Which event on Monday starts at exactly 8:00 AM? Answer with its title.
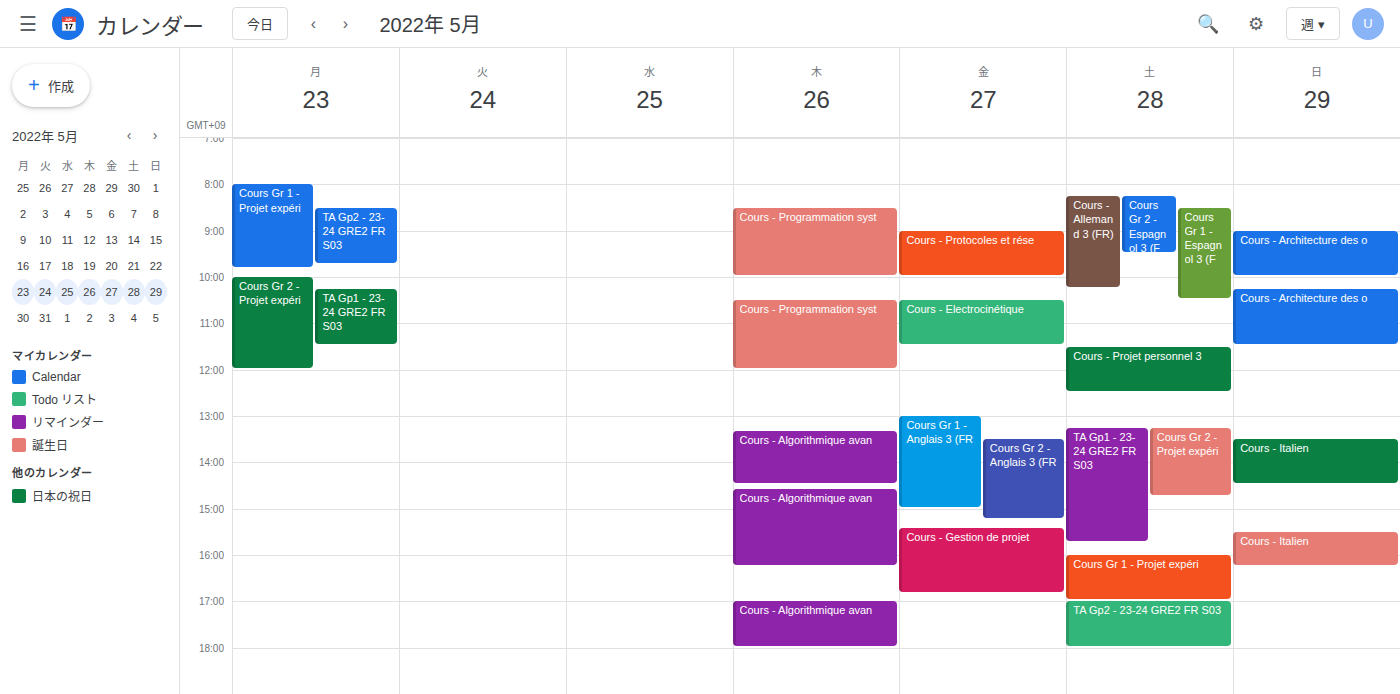
"Cours Gr 1 - Projet expéri"